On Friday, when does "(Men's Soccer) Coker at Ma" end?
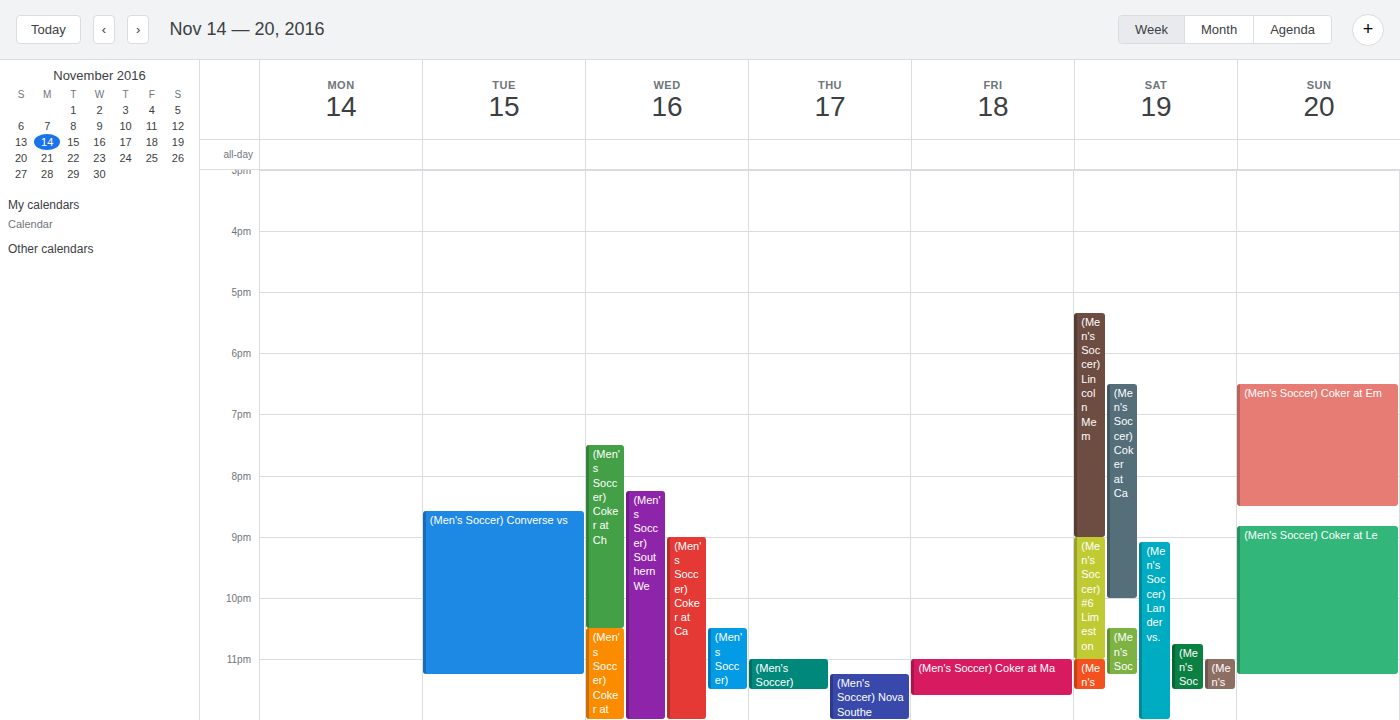
11:35 PM